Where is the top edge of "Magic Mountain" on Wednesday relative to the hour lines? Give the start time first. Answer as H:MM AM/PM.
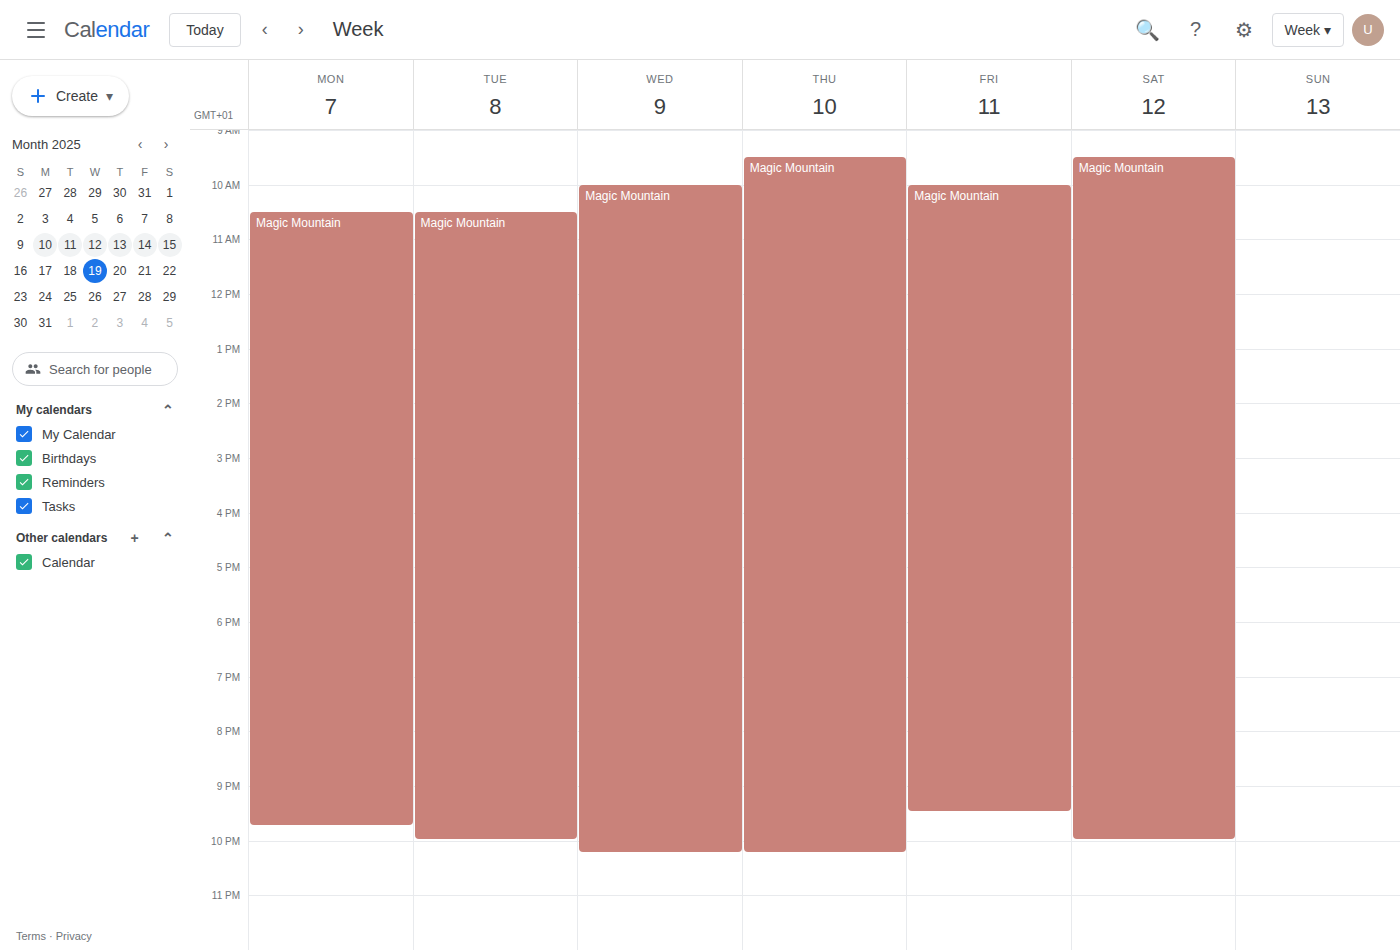
10:00 AM -- exactly on the 10 AM line.